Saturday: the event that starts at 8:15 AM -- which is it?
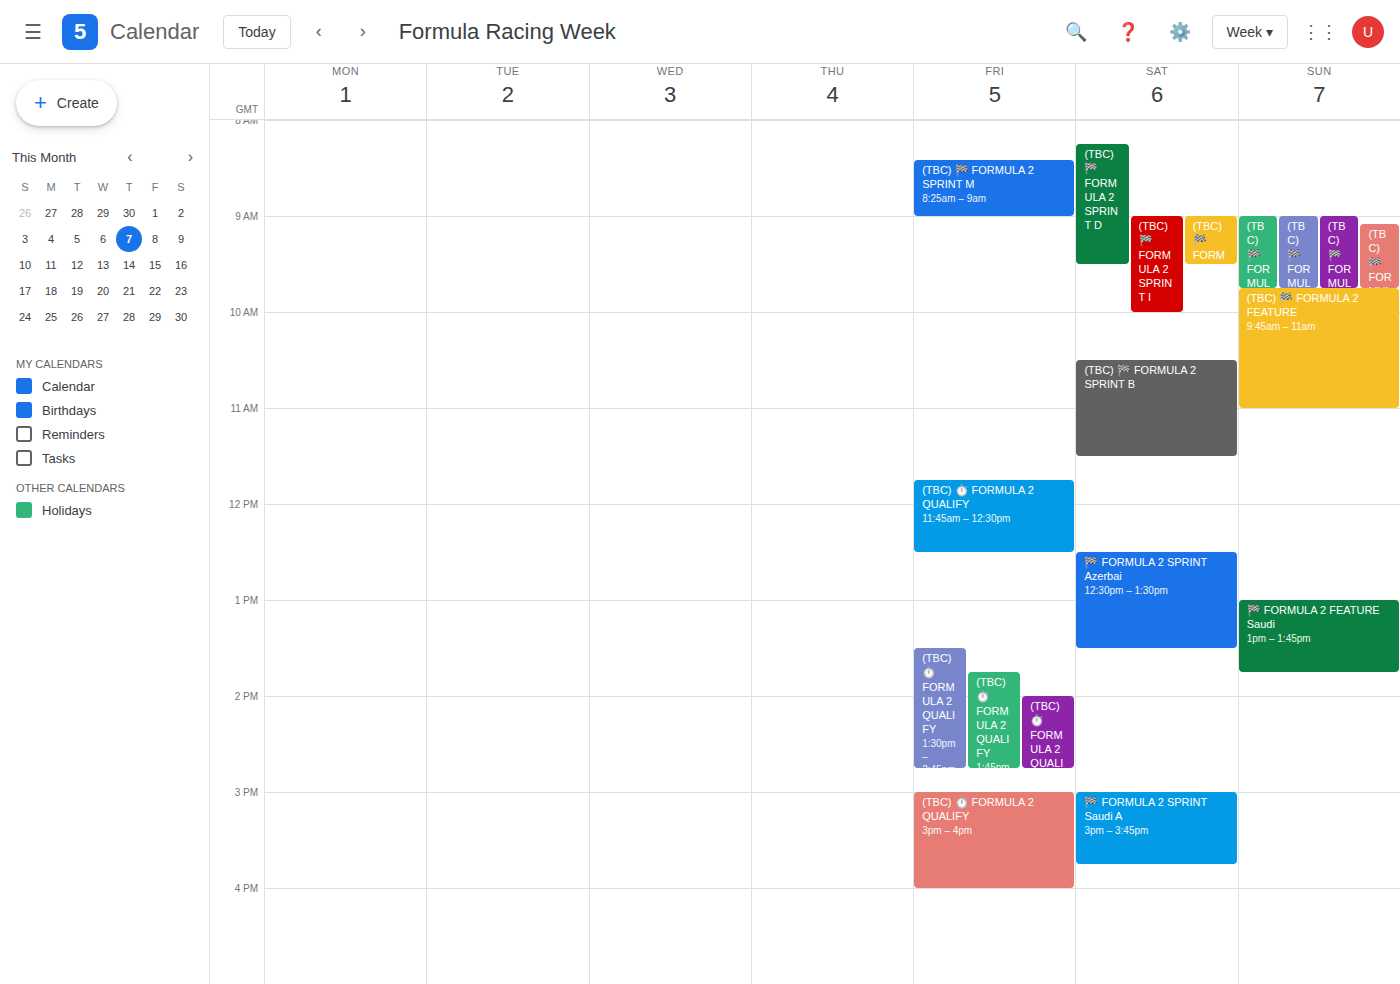
"(TBC) 🏁 FORMULA 2 SPRINT D"